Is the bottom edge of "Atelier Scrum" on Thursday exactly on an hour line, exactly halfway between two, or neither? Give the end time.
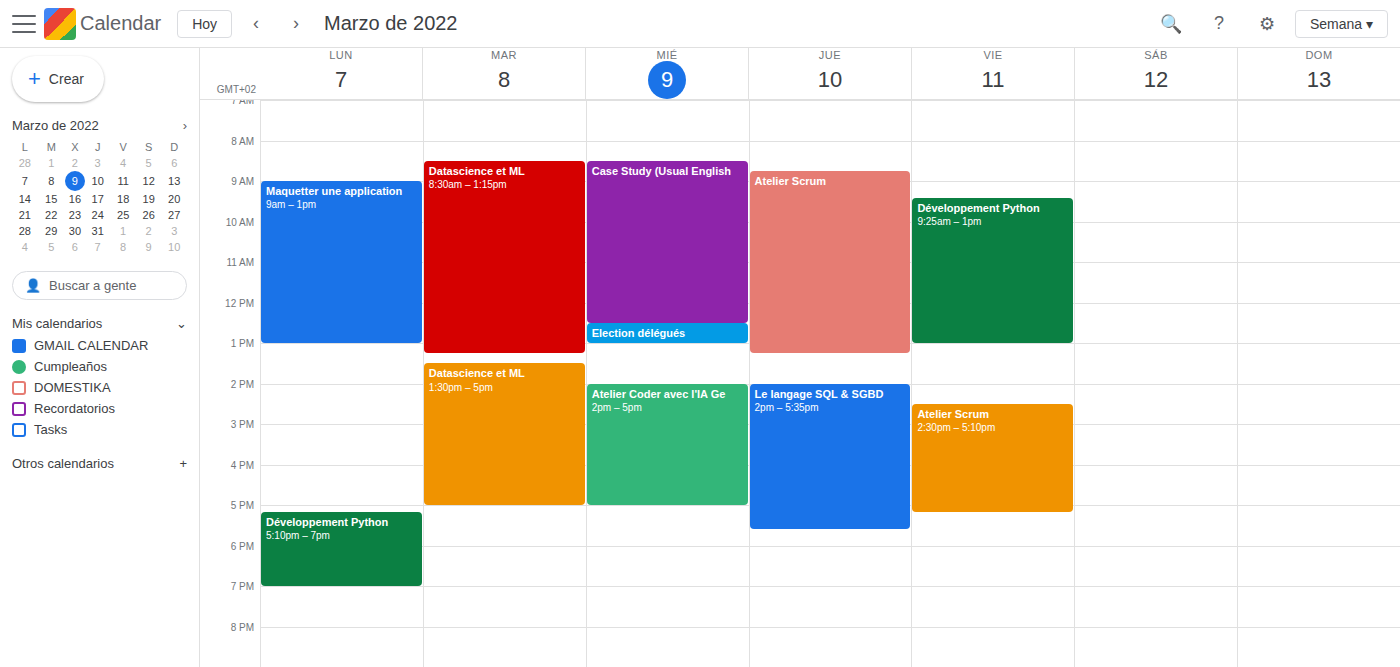
1:15 PM -- neither: a quarter of the way from the 1 PM line to the 2 PM line.